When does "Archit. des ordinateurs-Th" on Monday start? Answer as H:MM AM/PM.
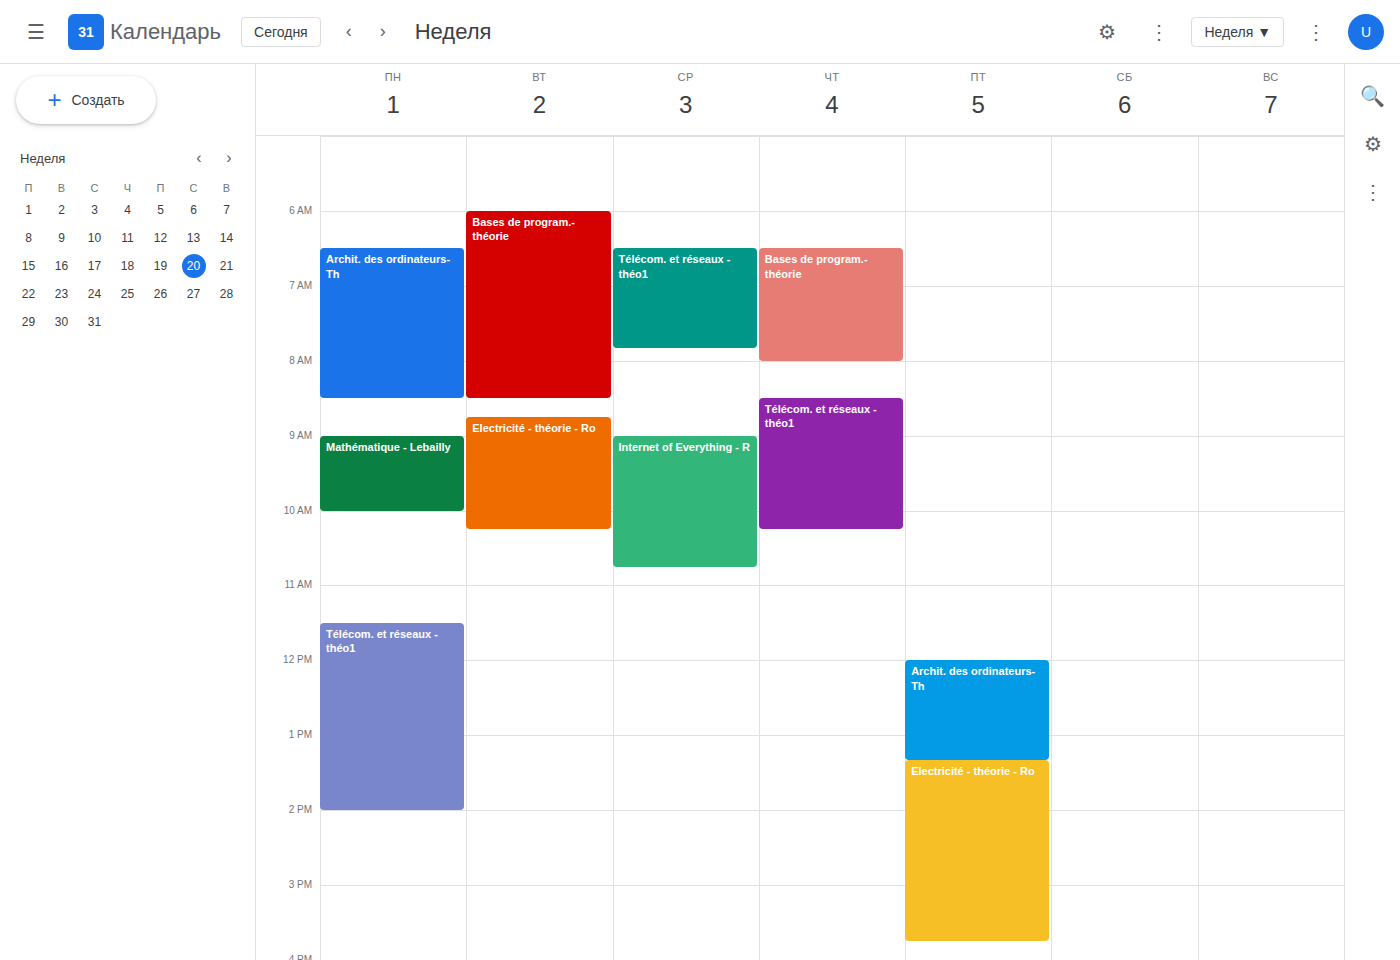
6:30 AM